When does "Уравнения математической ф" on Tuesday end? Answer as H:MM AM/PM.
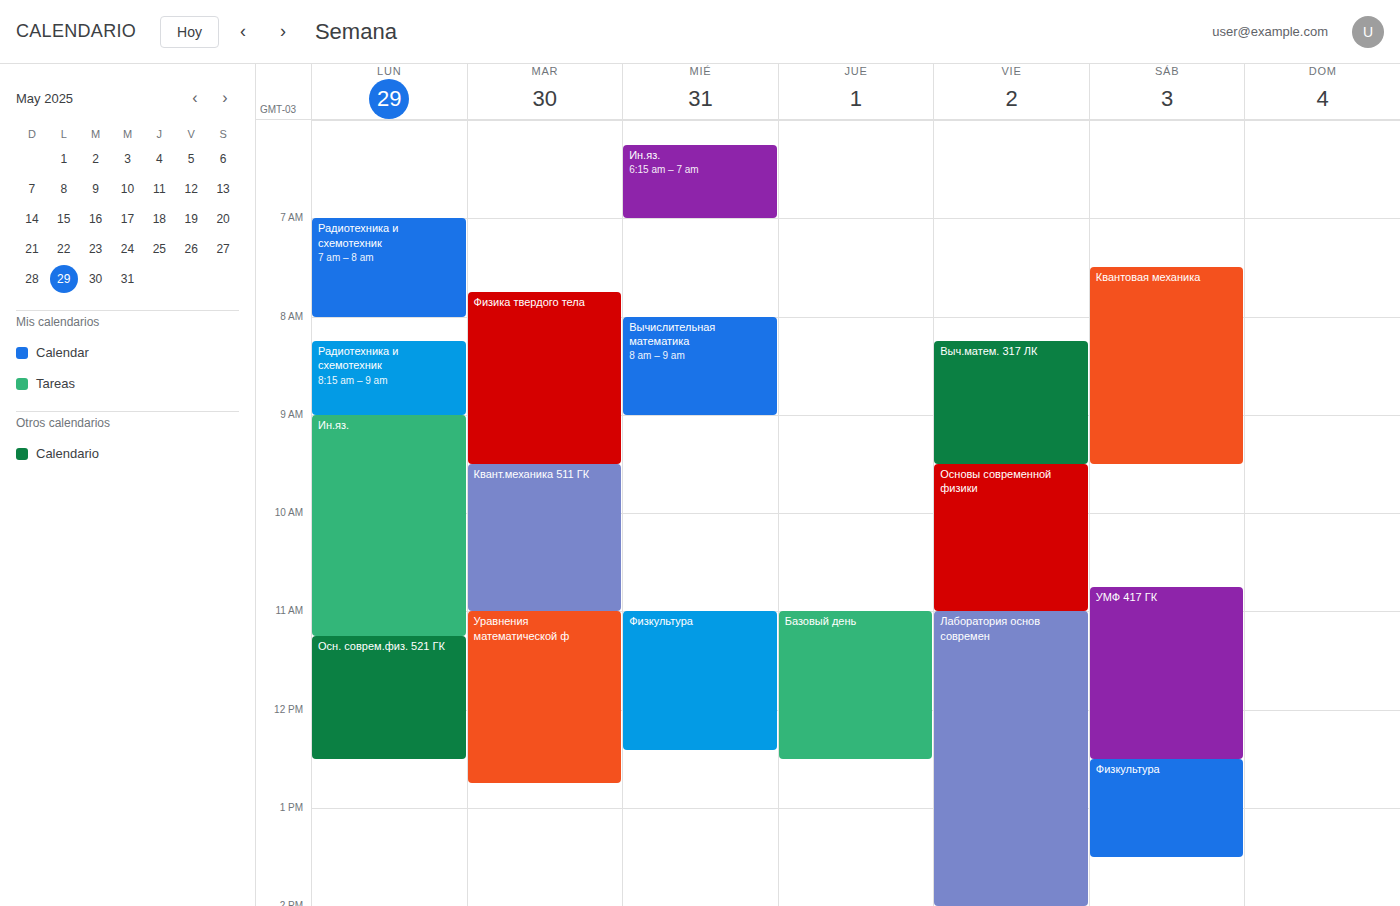
12:45 PM